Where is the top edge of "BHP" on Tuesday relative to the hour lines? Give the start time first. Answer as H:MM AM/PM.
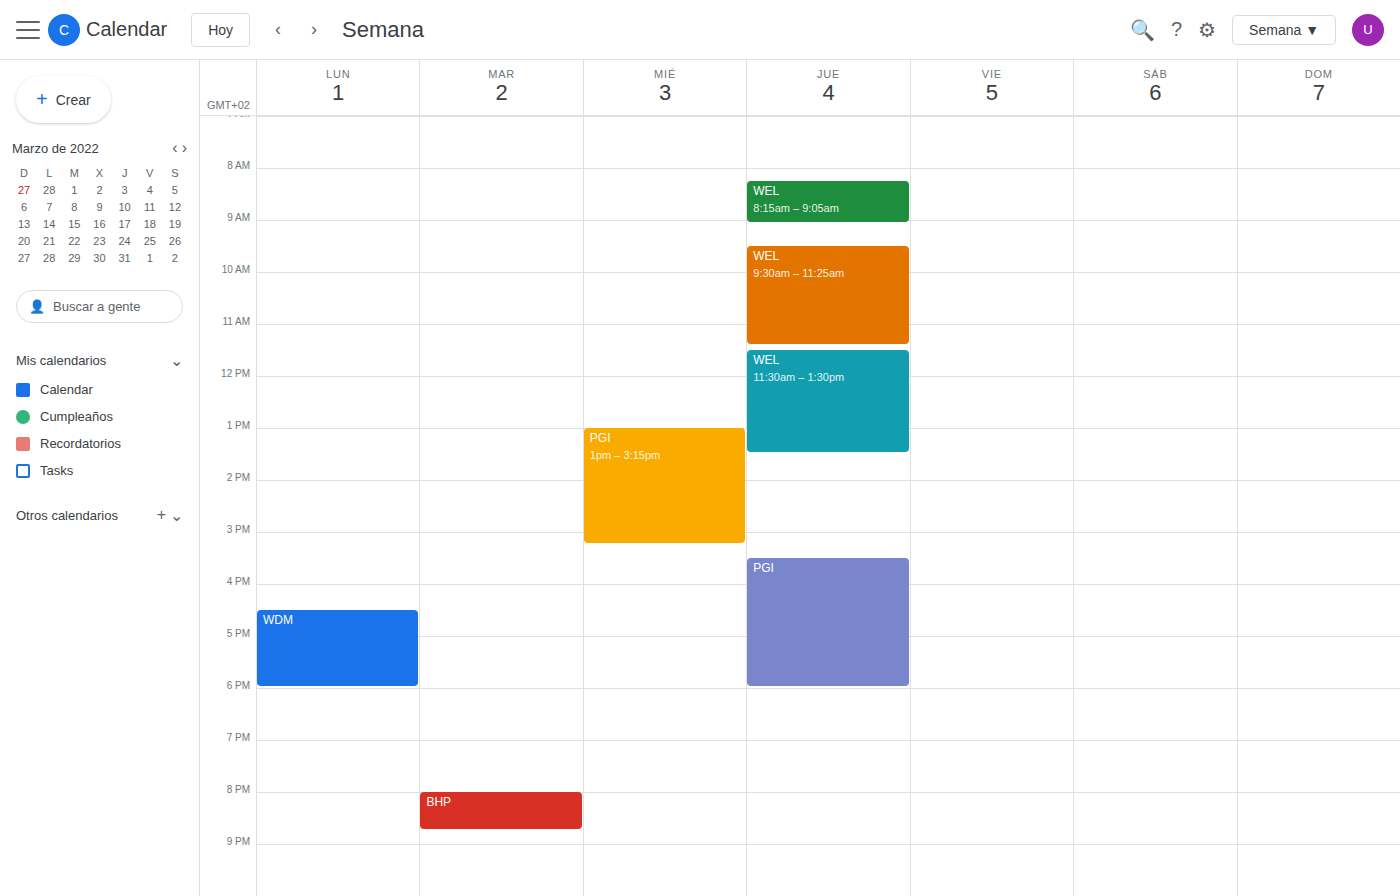
8:00 PM -- exactly on the 8 PM line.